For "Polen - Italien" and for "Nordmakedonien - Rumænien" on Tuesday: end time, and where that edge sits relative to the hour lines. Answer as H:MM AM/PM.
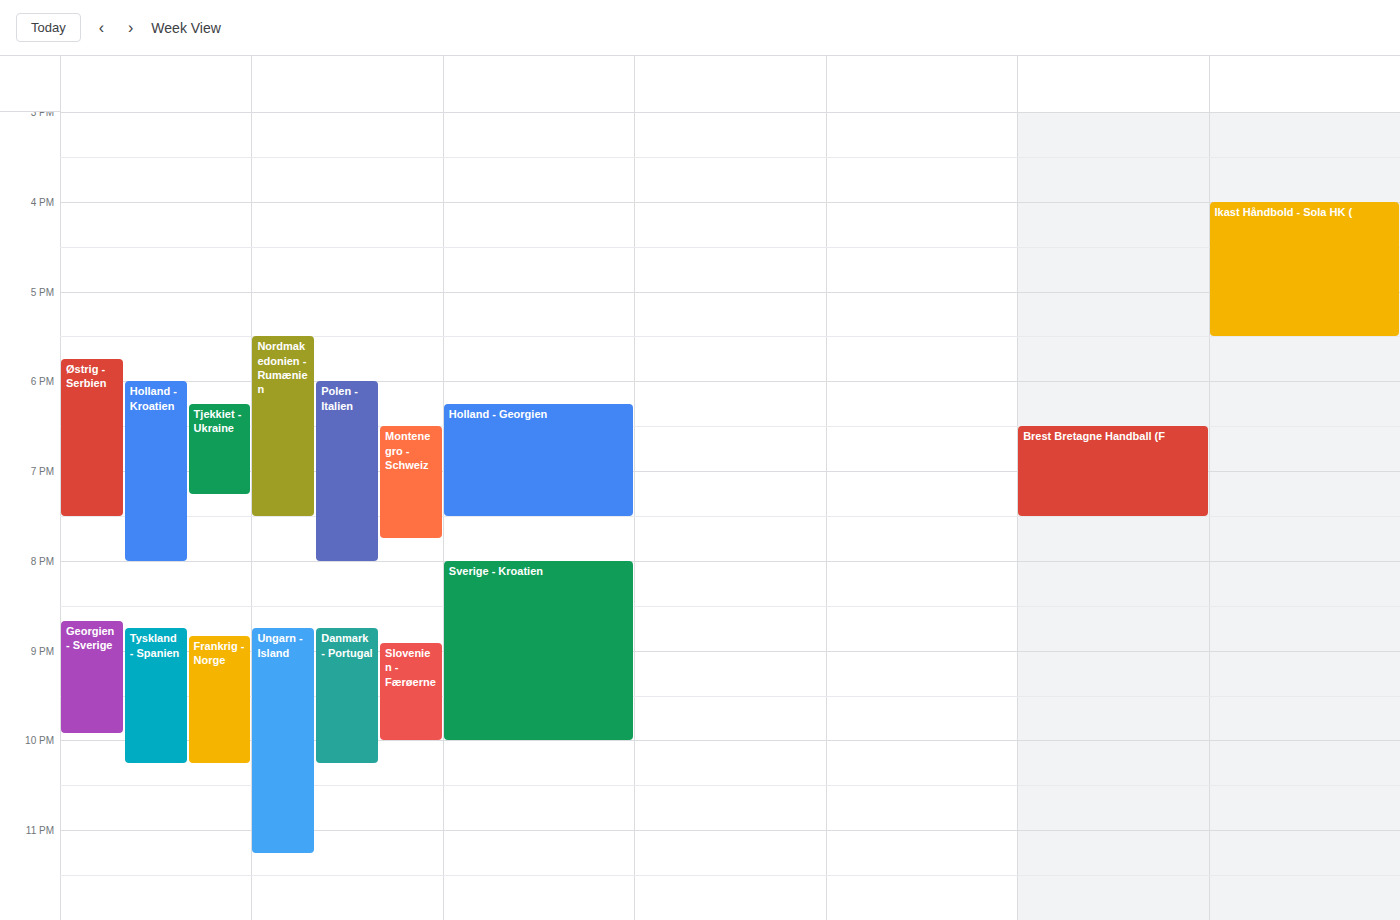
"Polen - Italien": 8:00 PM, exactly on the 8 PM line. "Nordmakedonien - Rumænien": 7:30 PM, halfway between the 7 PM and 8 PM lines.